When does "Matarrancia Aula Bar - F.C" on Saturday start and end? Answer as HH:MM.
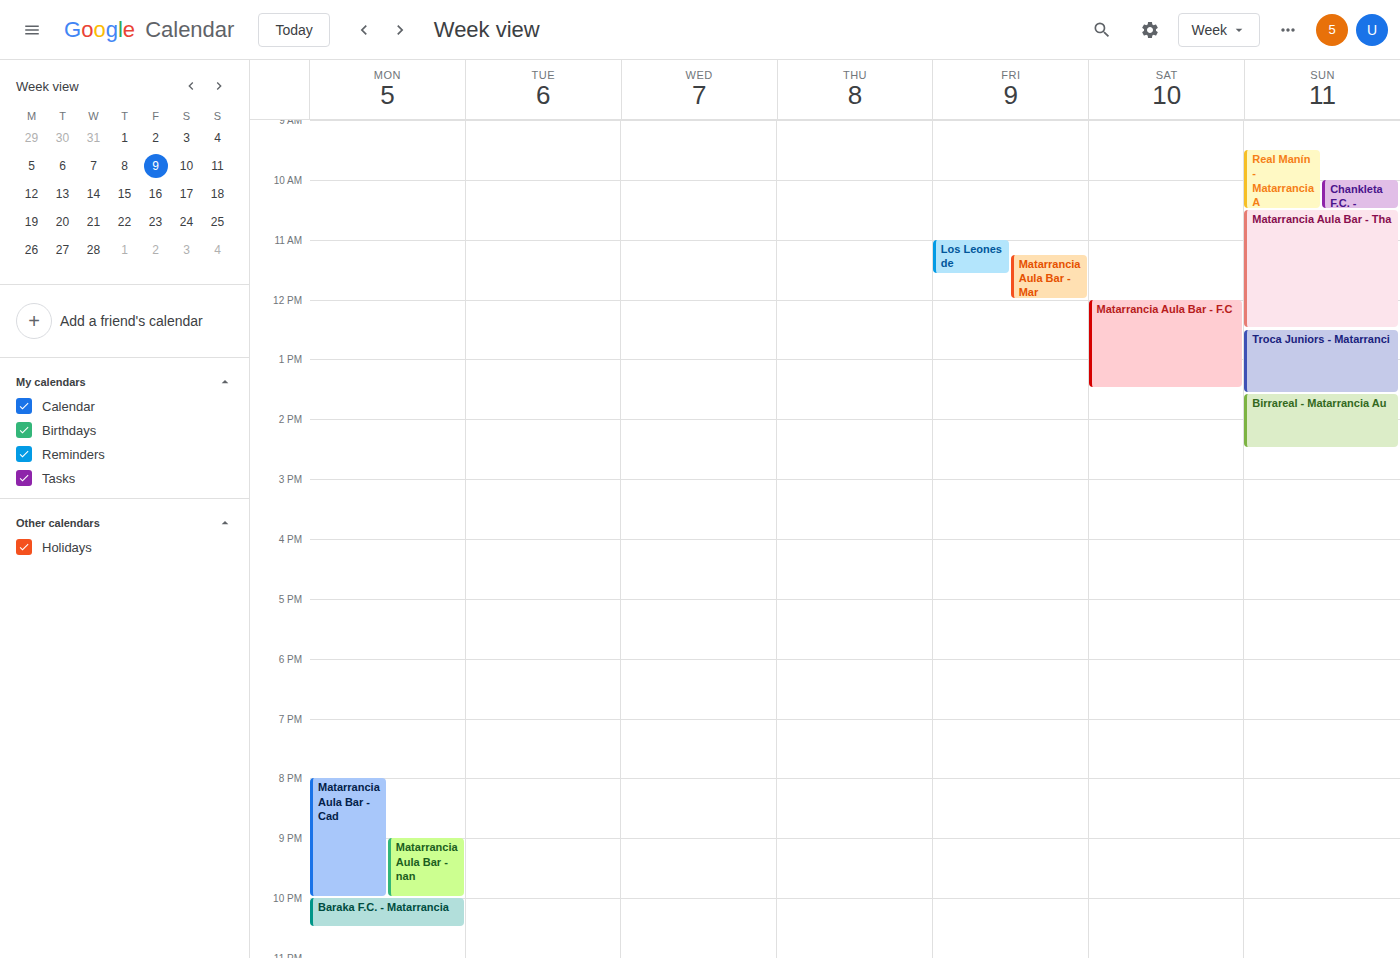
12:00 to 13:30